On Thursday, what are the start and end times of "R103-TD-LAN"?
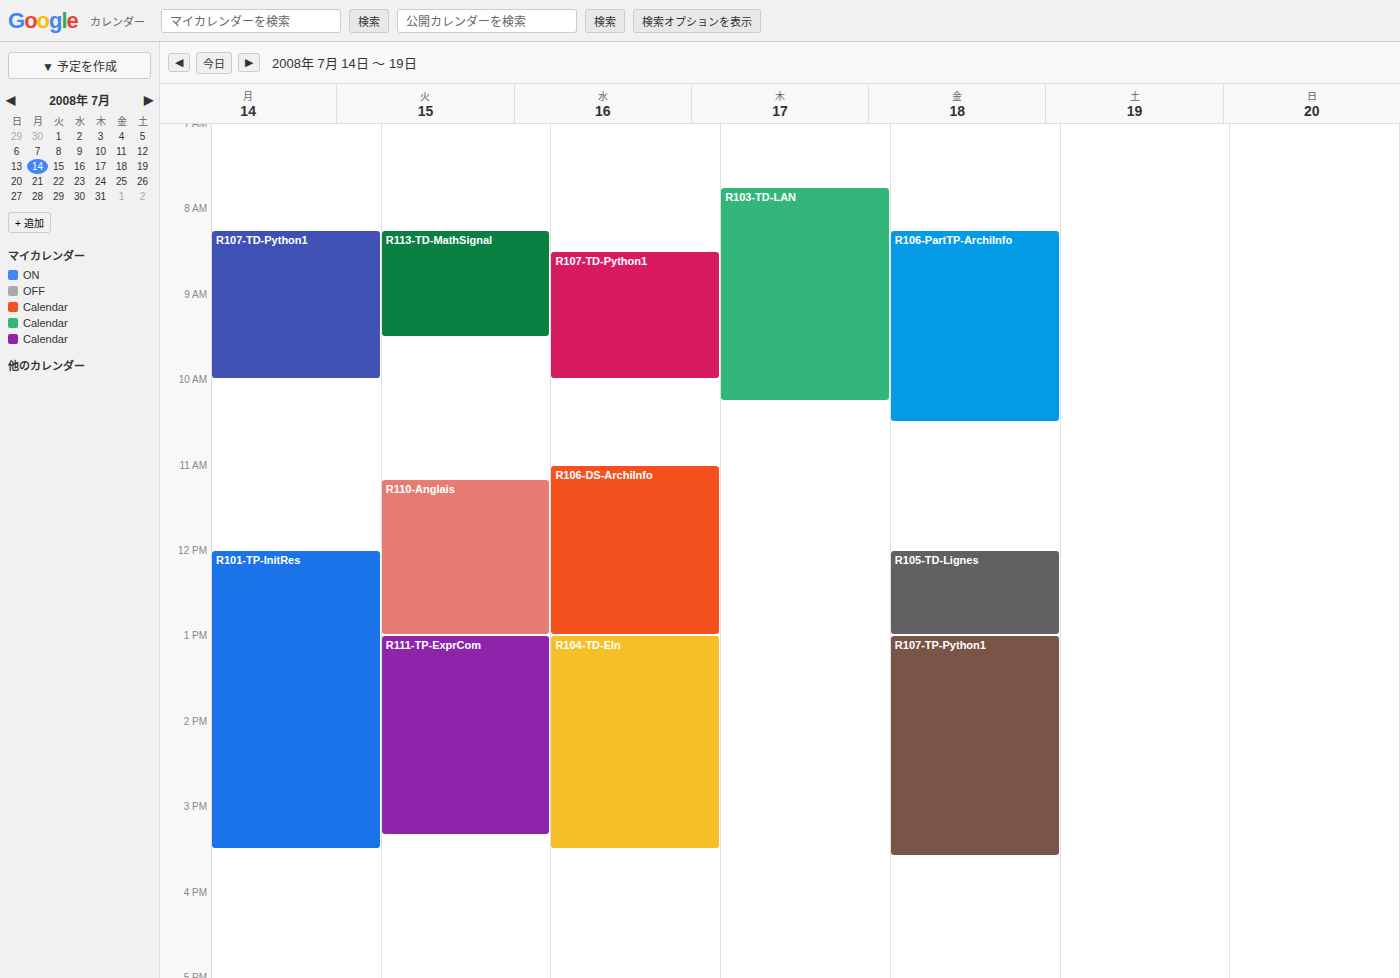
7:45 AM to 10:15 AM